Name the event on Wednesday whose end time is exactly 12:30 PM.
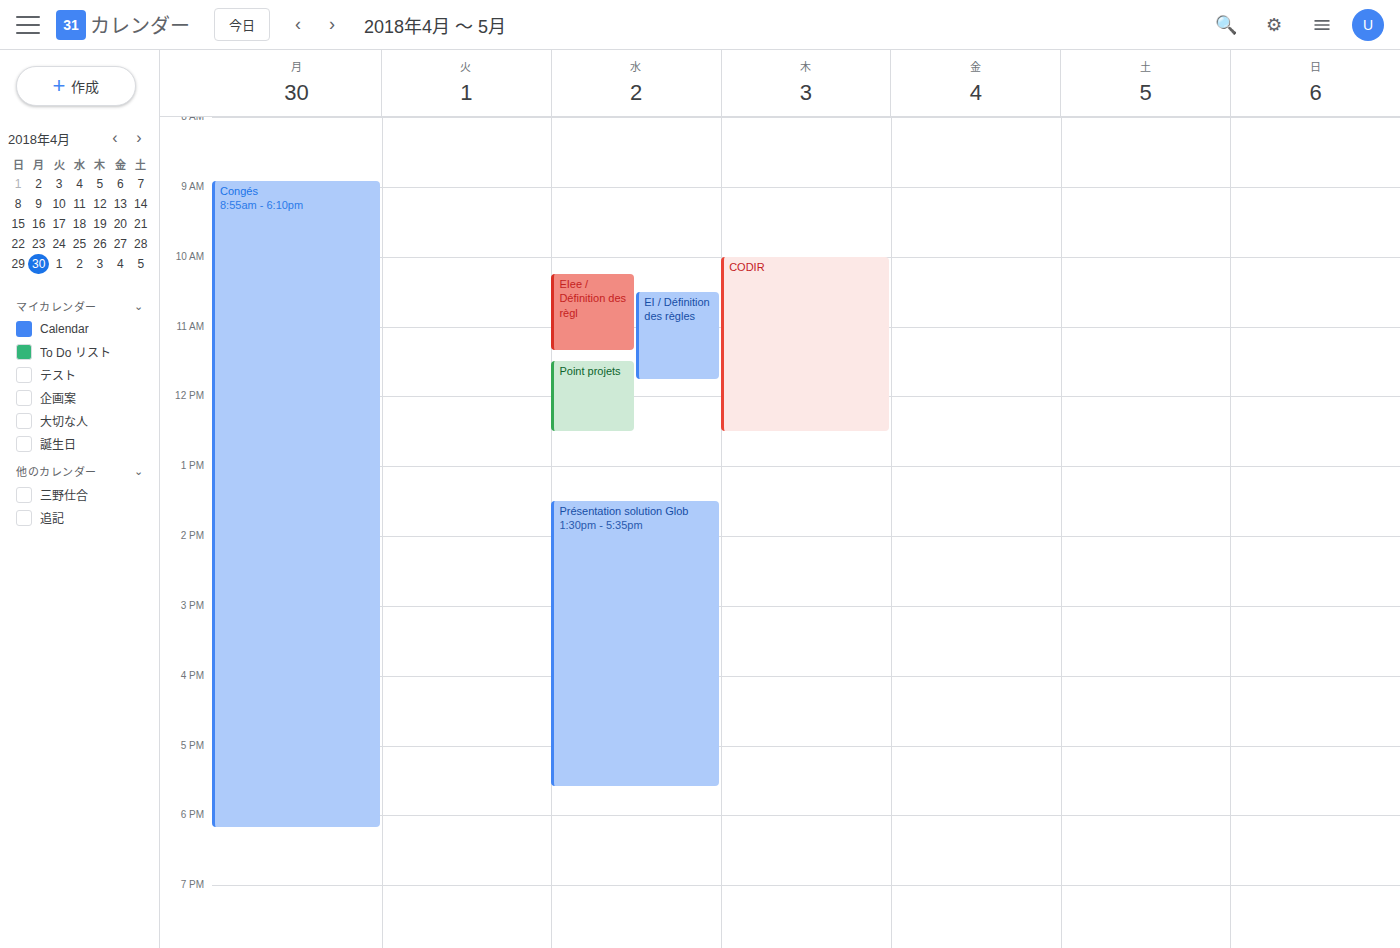
"Point projets"